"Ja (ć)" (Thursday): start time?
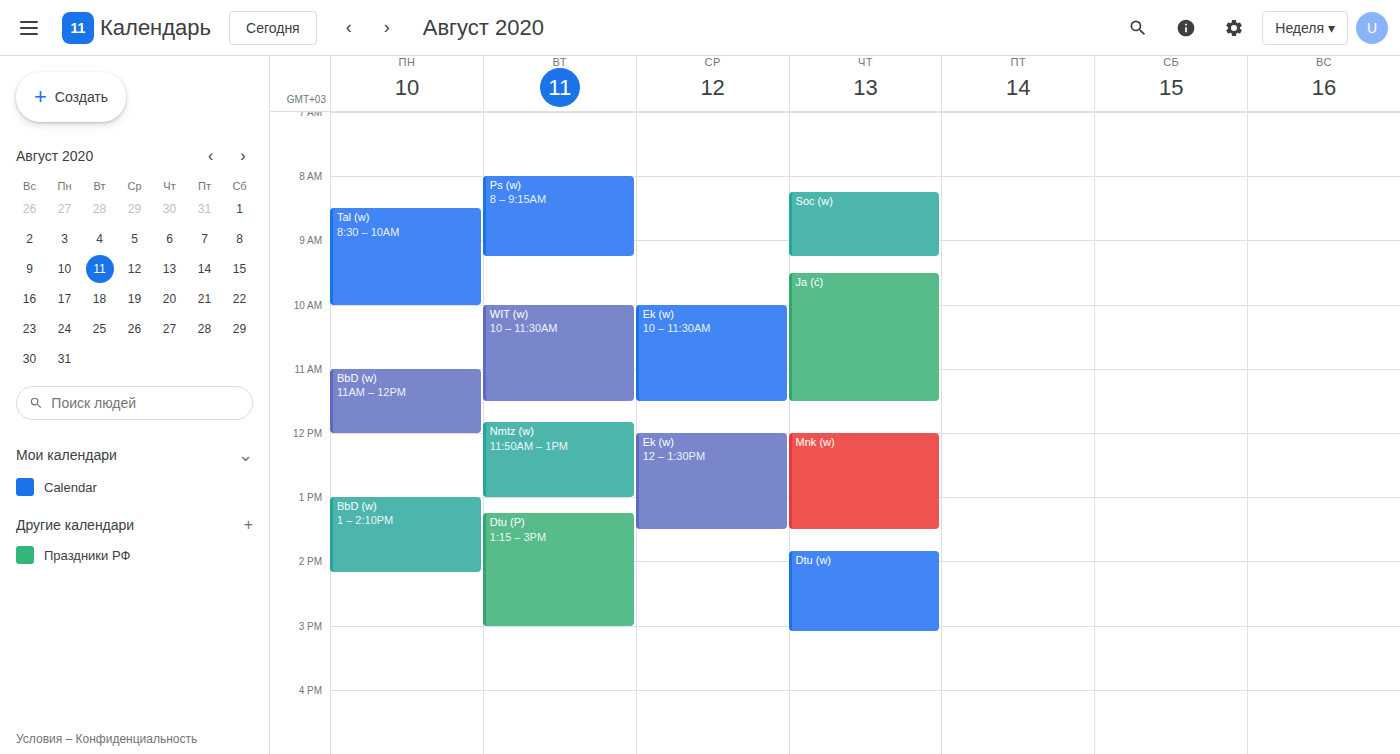
09:30